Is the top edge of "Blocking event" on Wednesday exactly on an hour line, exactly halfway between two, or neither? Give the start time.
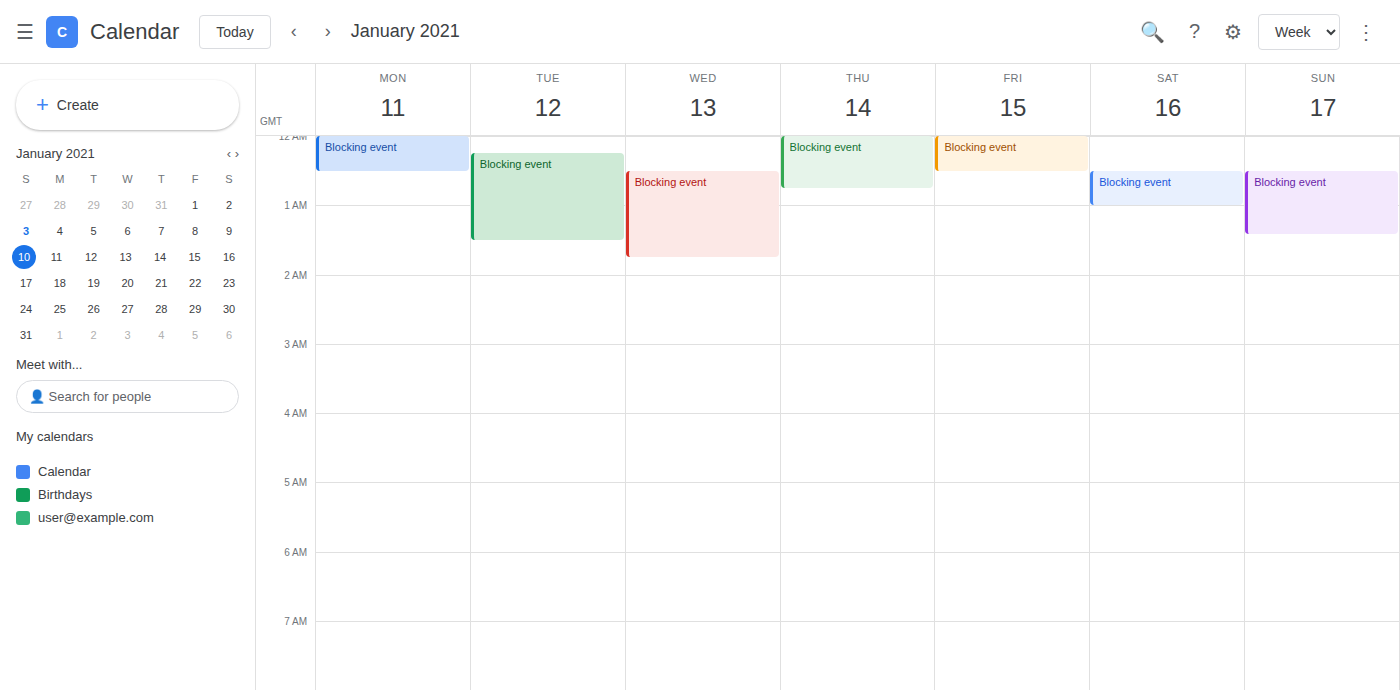
12:30 AM -- halfway between the 12 AM and 1 AM lines.